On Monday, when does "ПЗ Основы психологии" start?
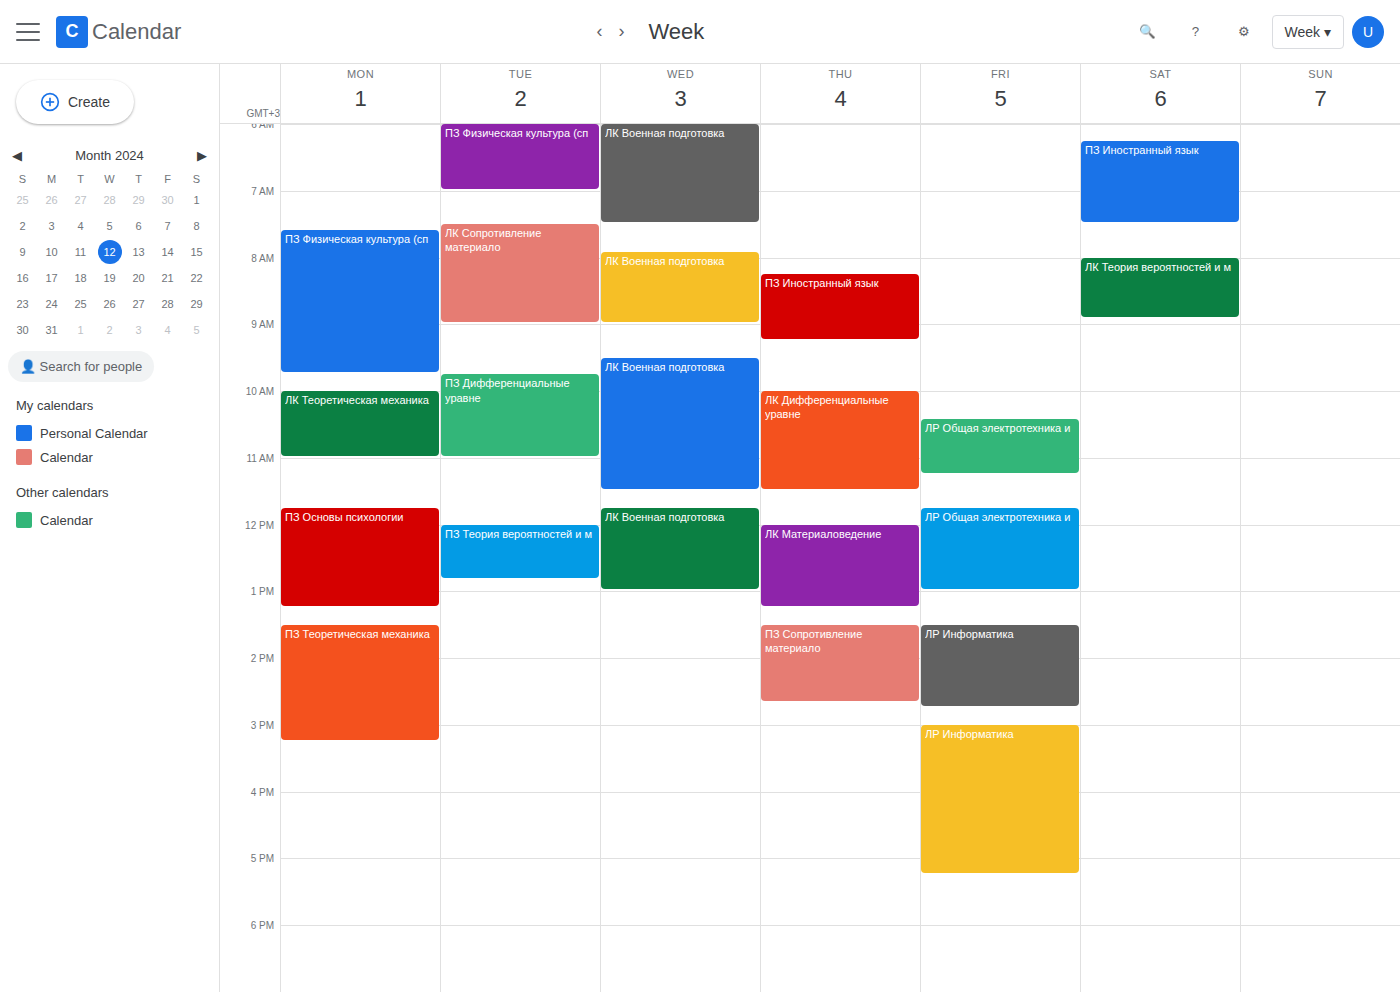
11:45 AM